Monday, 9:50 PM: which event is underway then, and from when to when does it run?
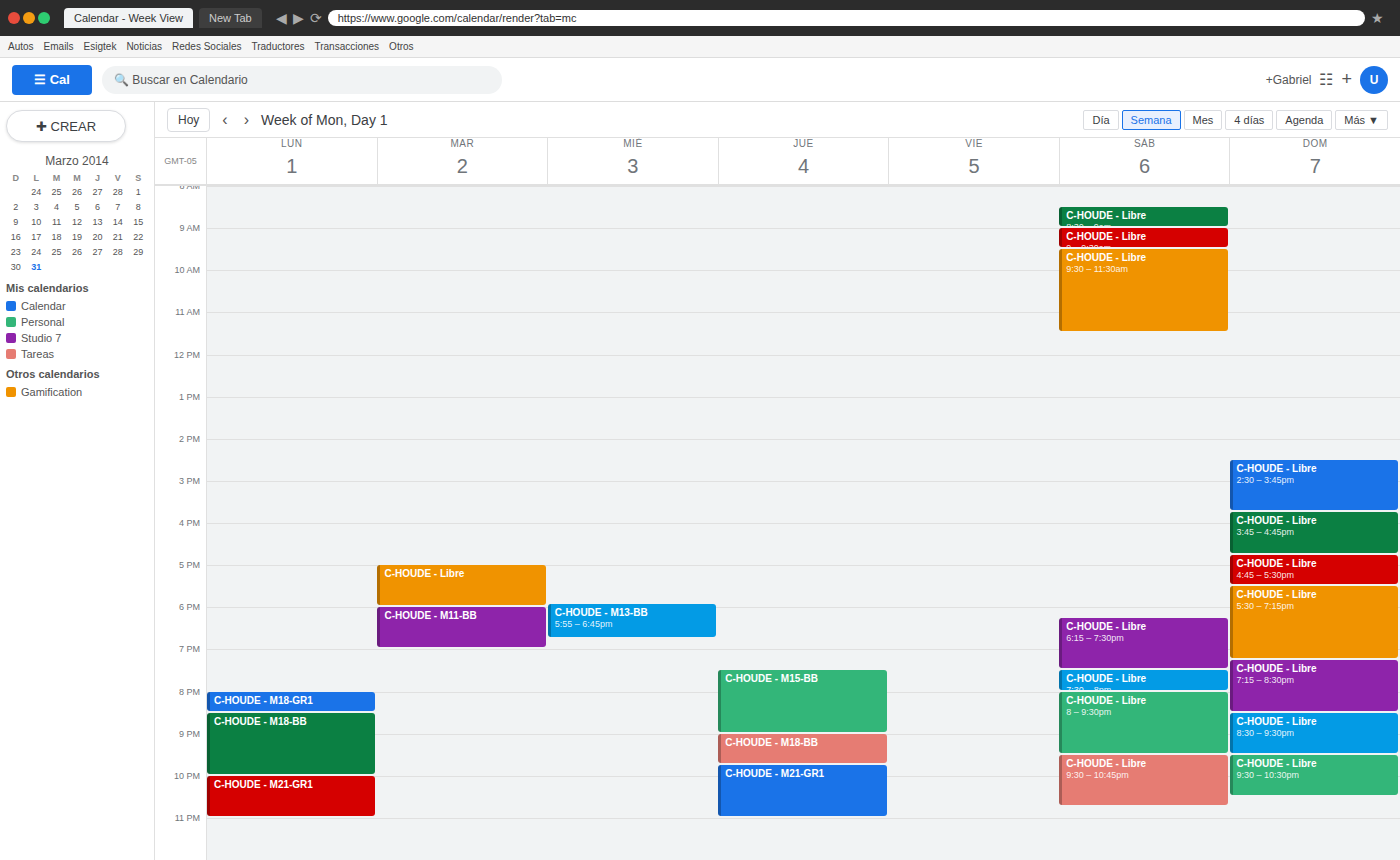
"C-HOUDE - M18-BB", 8:30 PM to 10:00 PM